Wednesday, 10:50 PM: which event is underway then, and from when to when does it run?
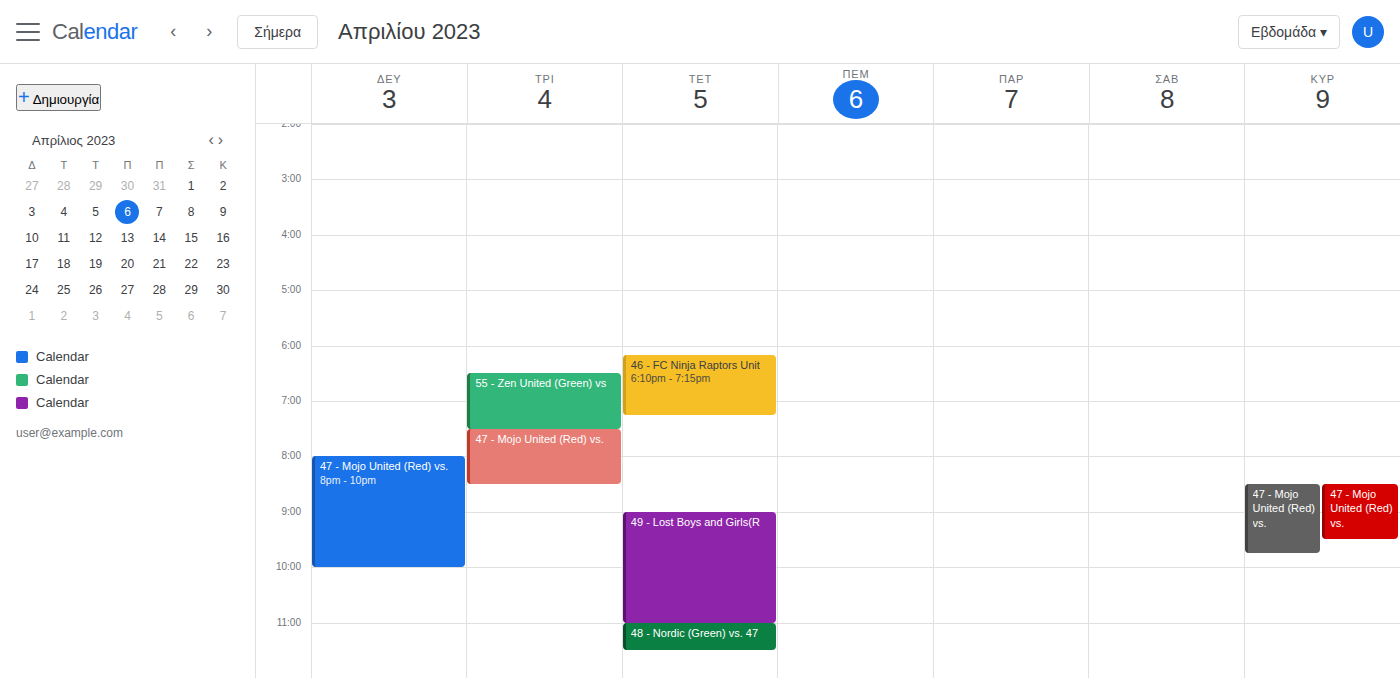
"49 - Lost Boys and Girls(R", 9:00 PM to 11:00 PM